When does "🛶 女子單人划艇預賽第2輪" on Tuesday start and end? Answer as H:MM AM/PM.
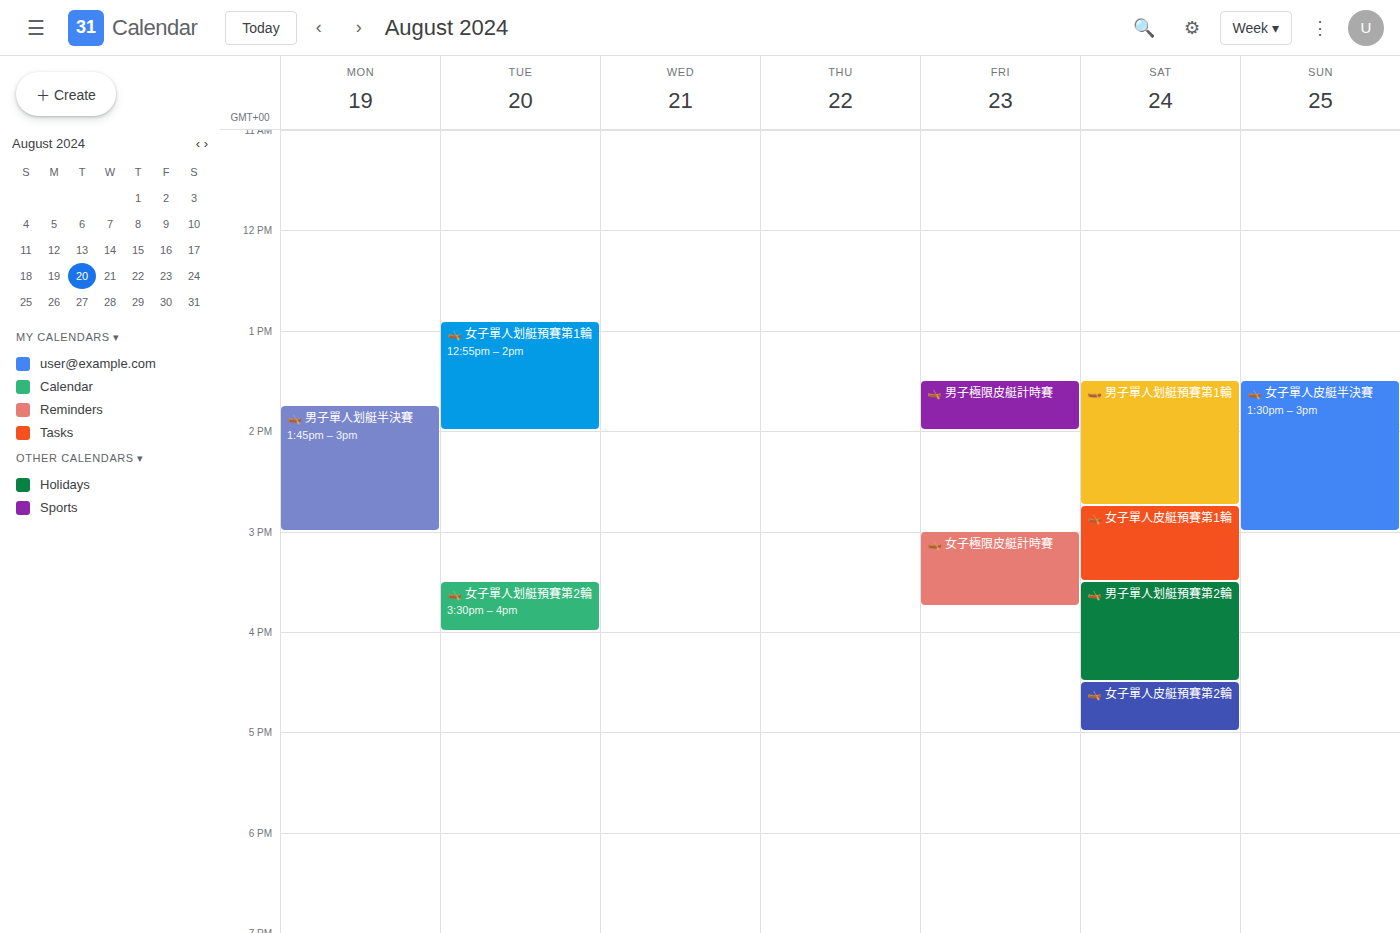
3:30 PM to 4:00 PM